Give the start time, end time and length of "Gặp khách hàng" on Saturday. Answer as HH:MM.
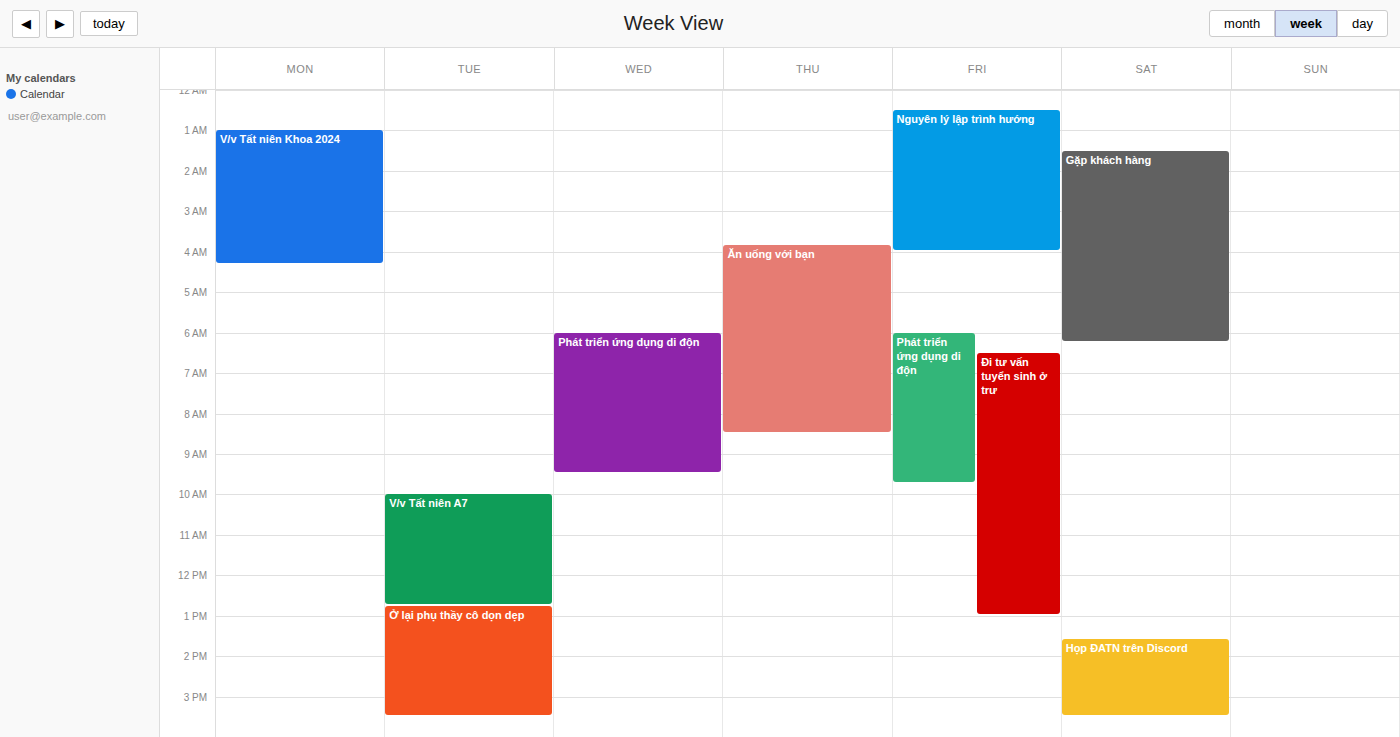
01:30 to 06:15, 4 hours 45 minutes